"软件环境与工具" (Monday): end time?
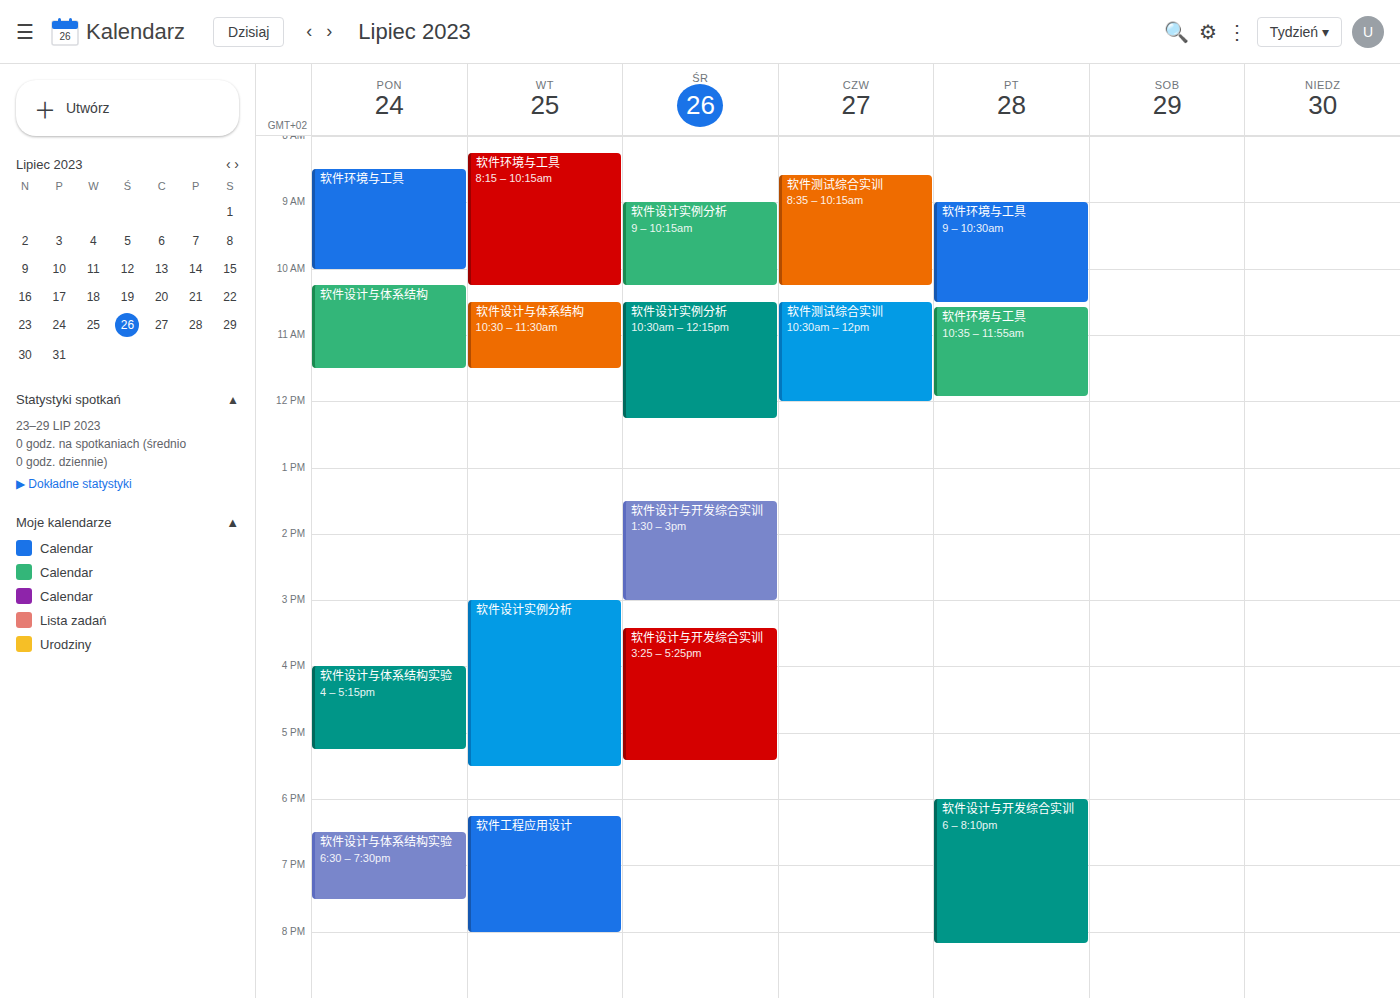
10:00 AM